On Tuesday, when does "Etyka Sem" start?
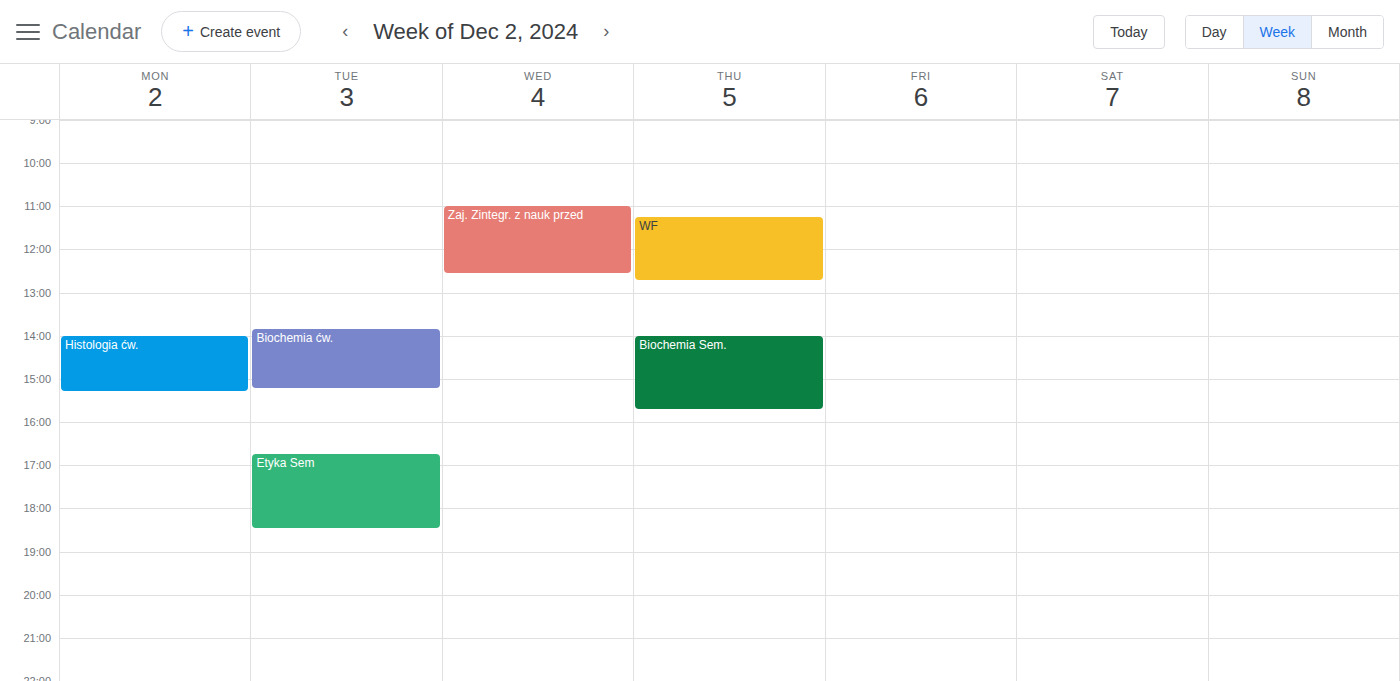
4:45 PM